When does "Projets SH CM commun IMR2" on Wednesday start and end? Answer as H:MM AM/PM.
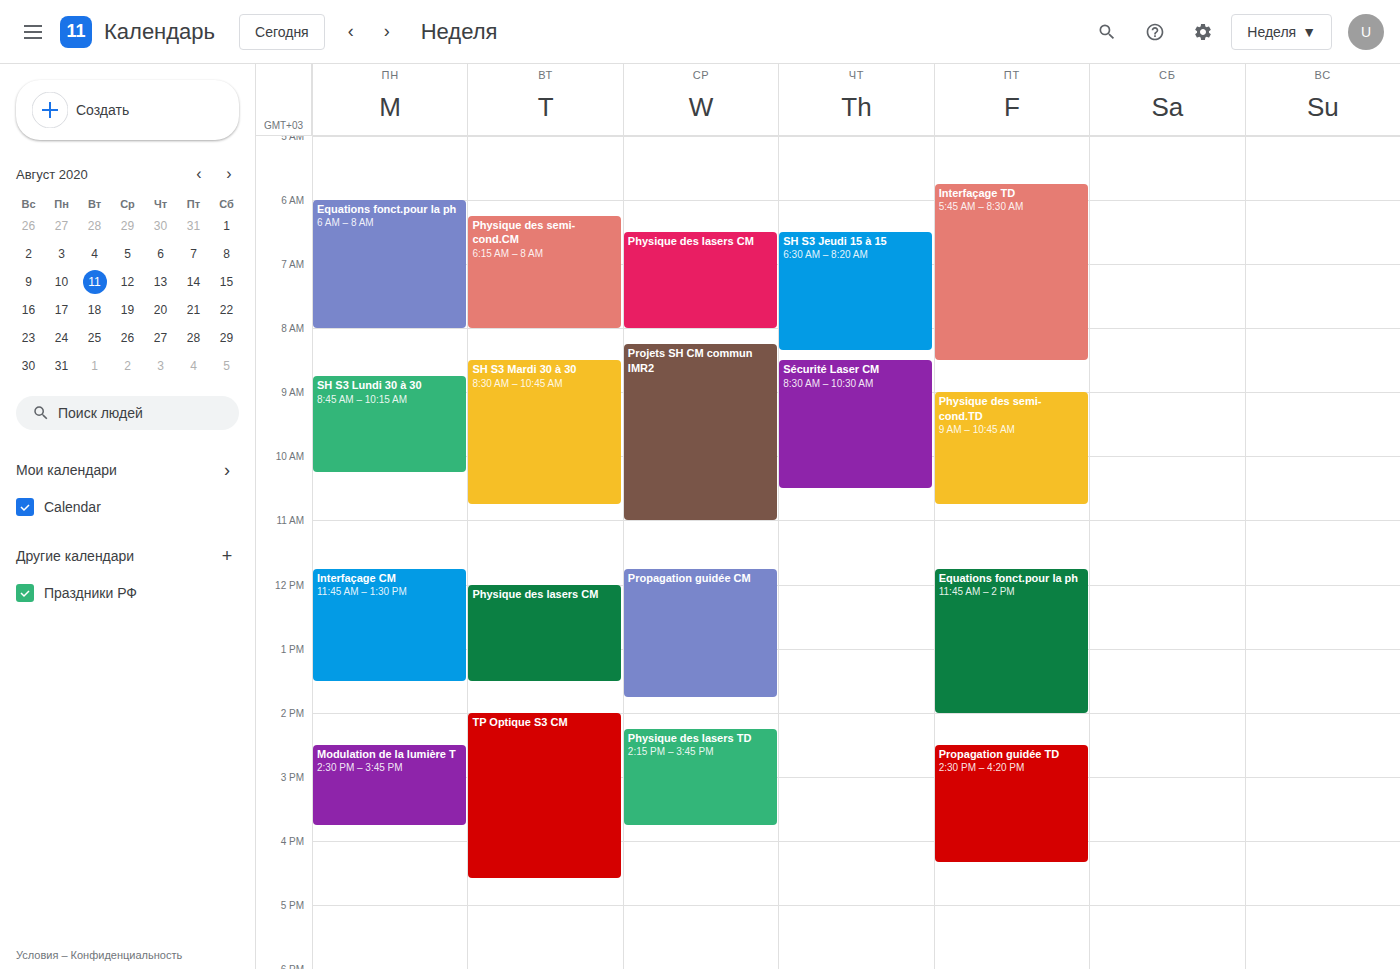
8:15 AM to 11:00 AM